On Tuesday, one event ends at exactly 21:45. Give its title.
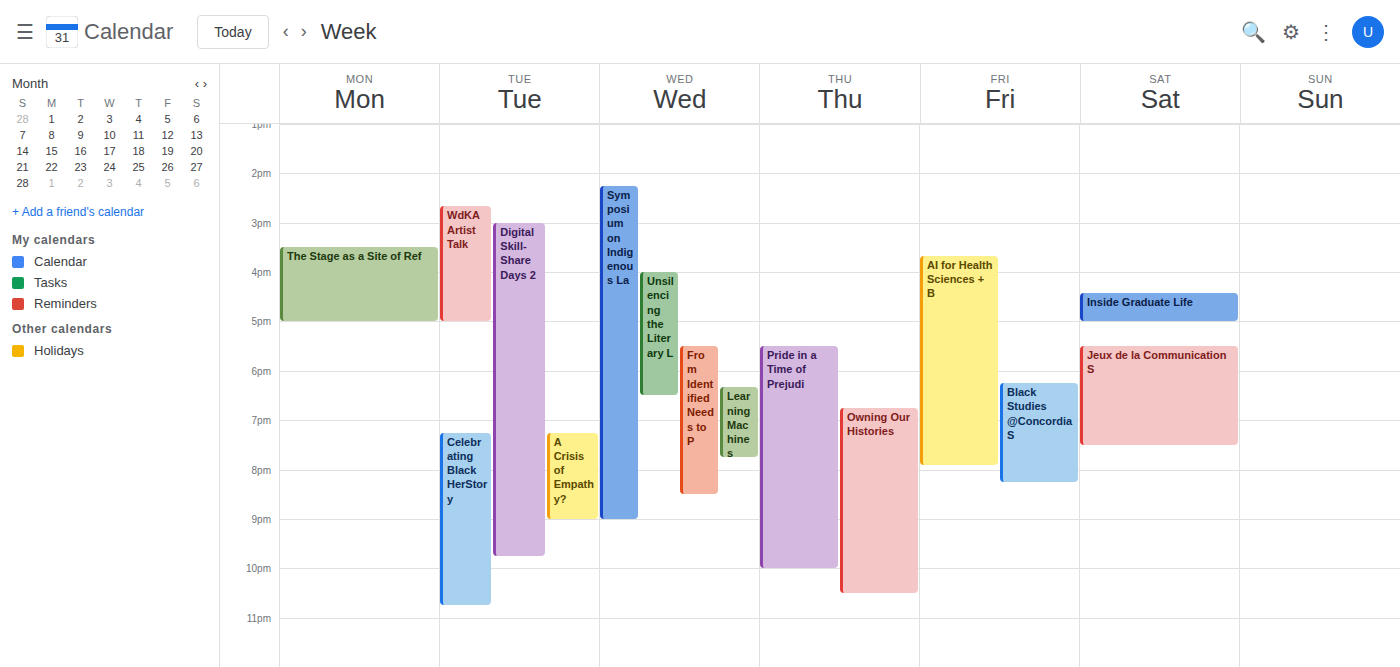
"Digital Skill-Share Days 2"